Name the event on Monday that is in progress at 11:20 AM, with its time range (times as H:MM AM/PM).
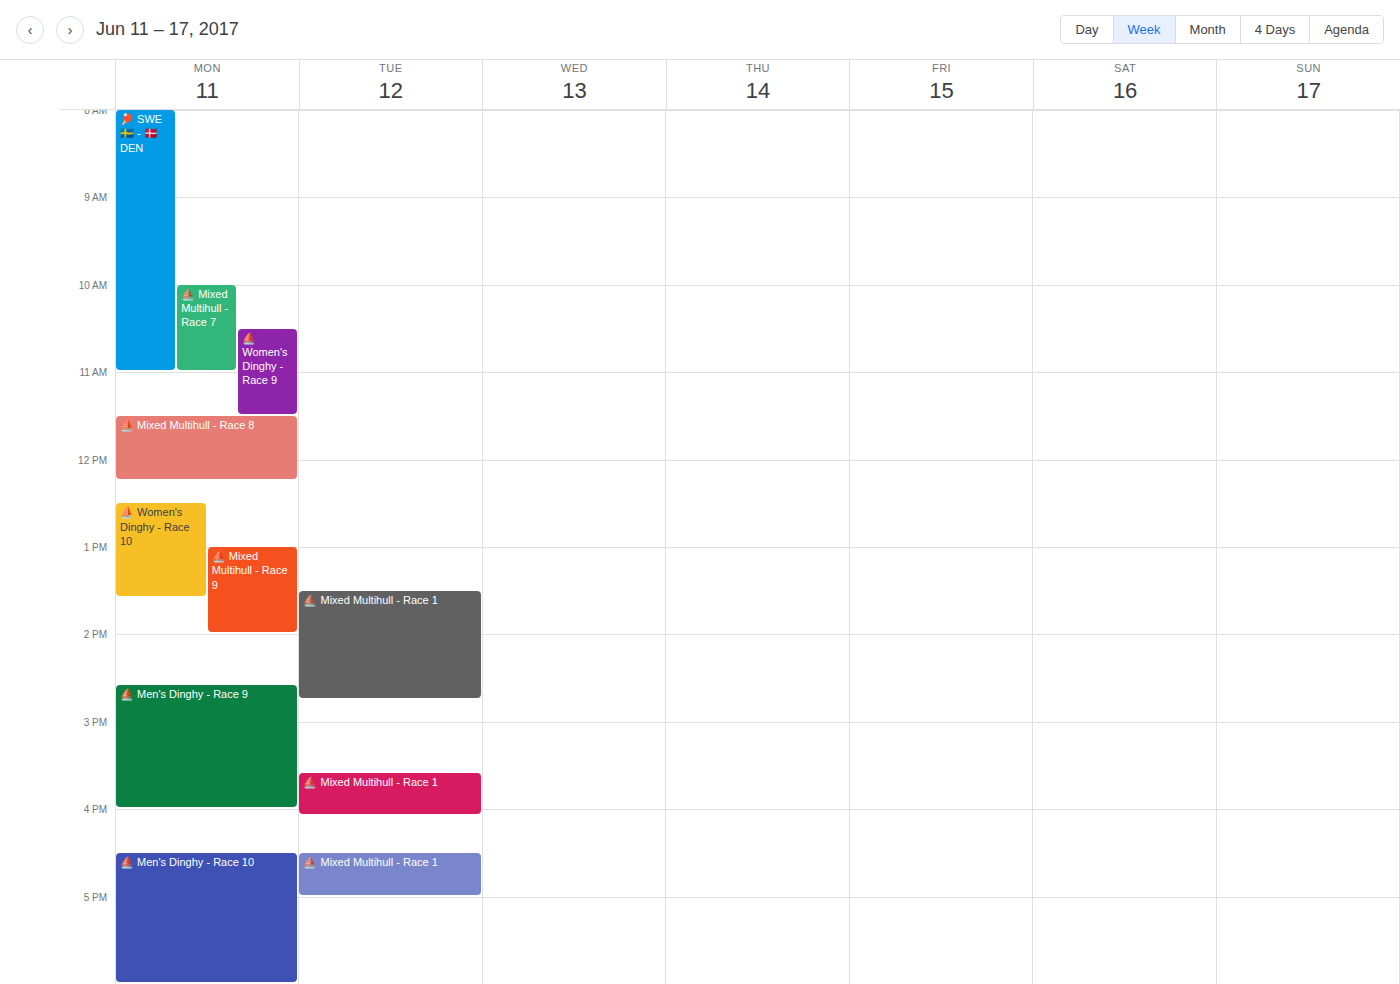
"⛵ Women's Dinghy - Race 9", 10:30 AM to 11:30 AM